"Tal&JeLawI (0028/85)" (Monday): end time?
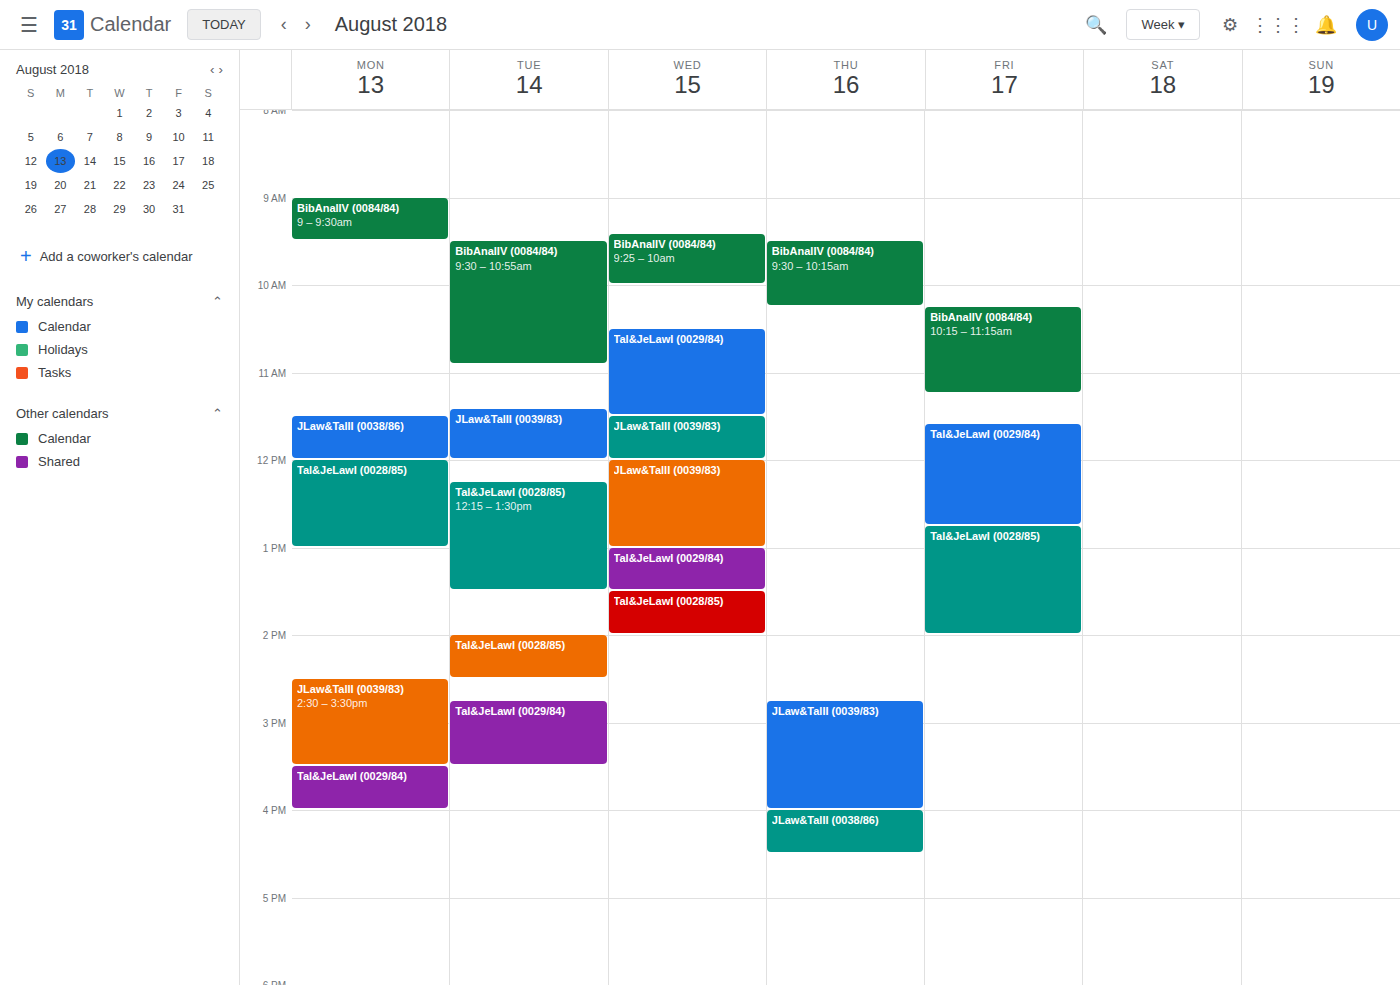
1:00 PM